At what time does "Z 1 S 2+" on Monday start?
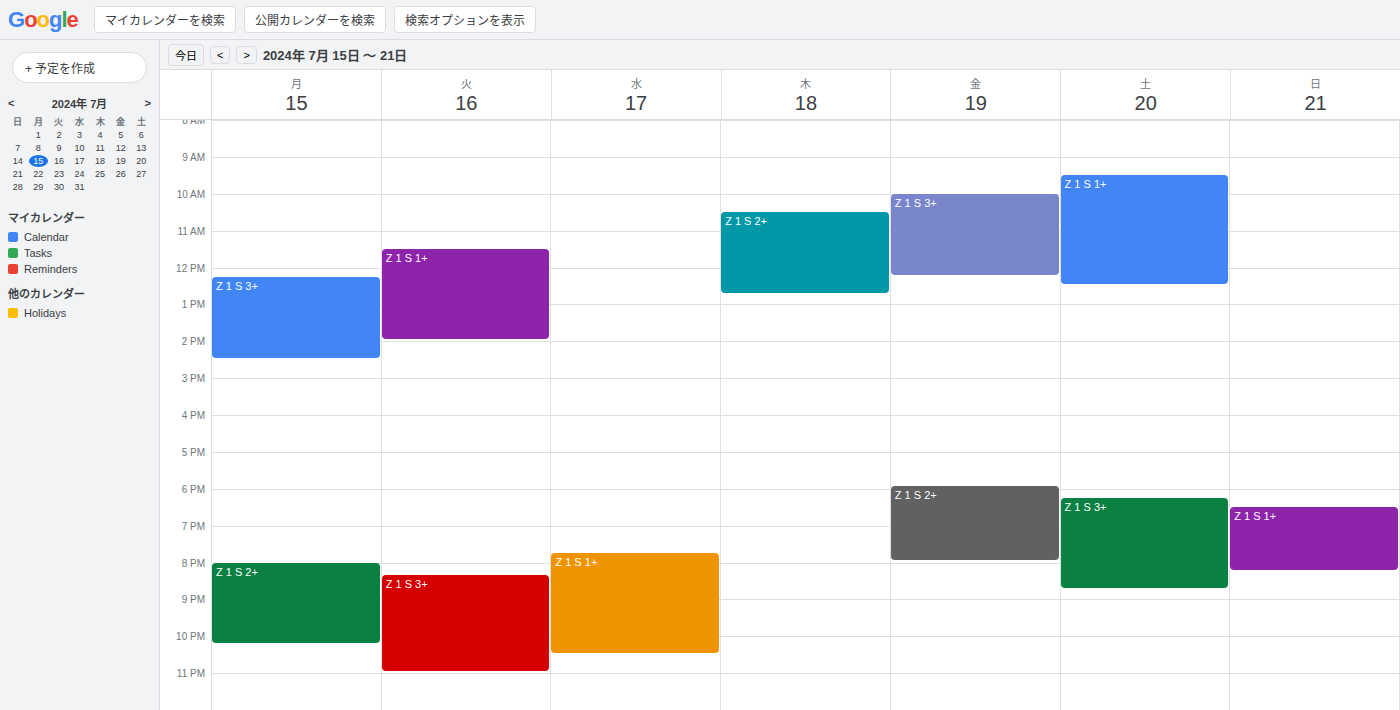
20:00